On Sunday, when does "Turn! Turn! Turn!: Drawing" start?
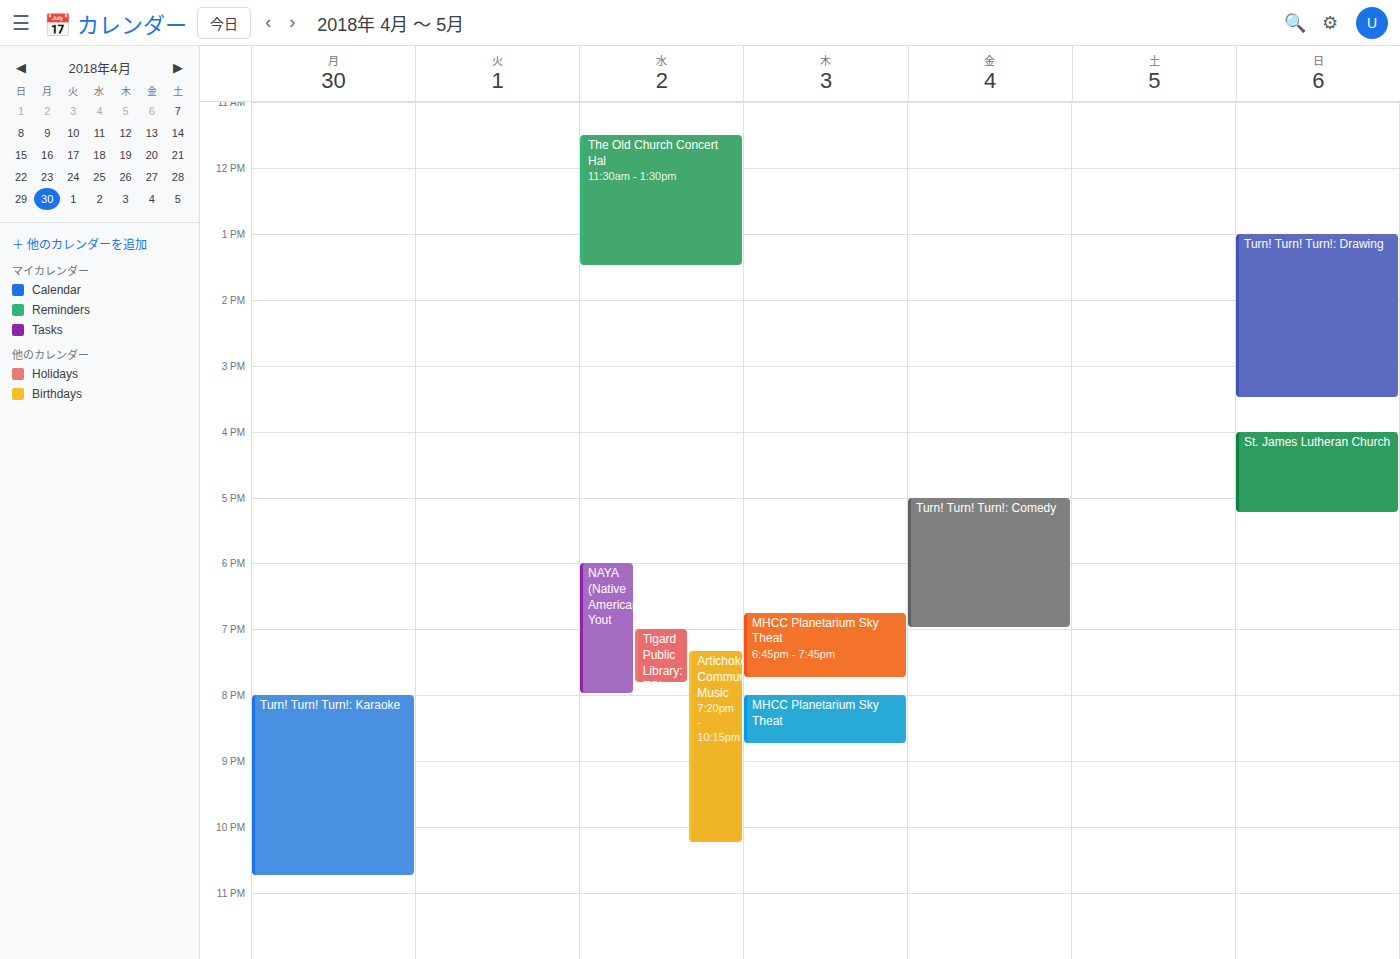
1:00 PM